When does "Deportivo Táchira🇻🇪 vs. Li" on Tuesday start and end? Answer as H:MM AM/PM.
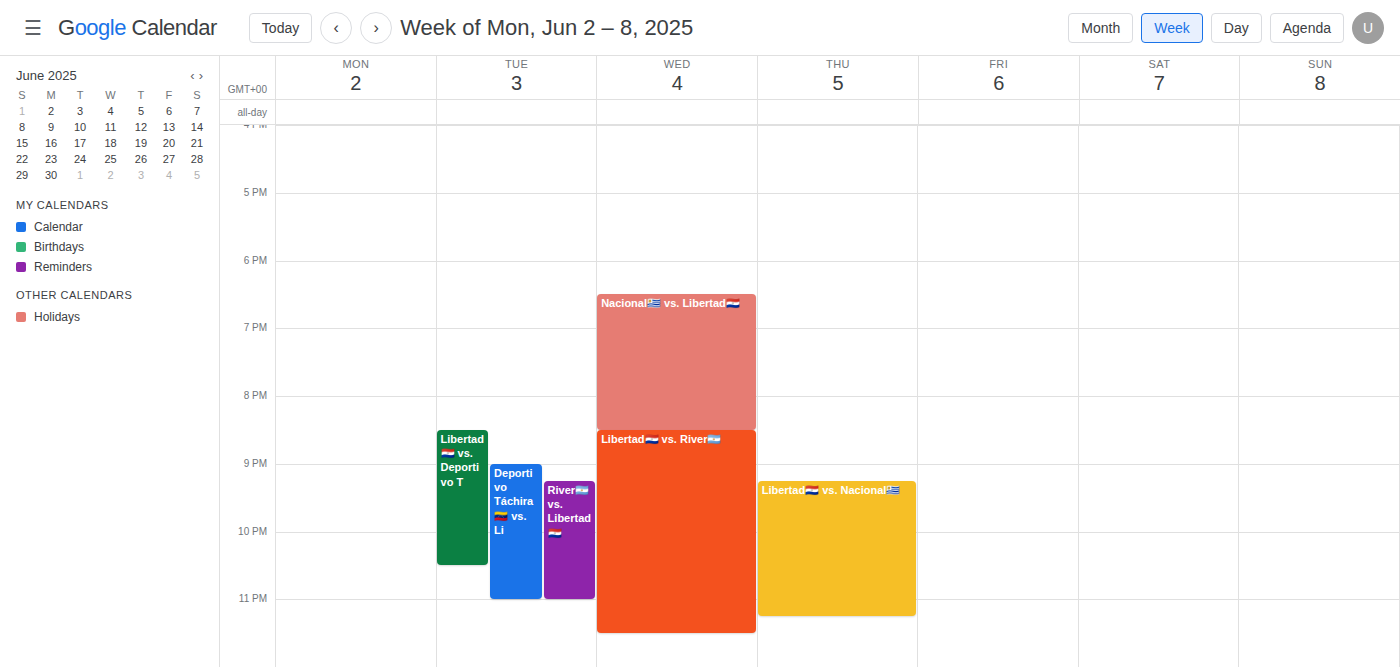
9:00 PM to 11:00 PM